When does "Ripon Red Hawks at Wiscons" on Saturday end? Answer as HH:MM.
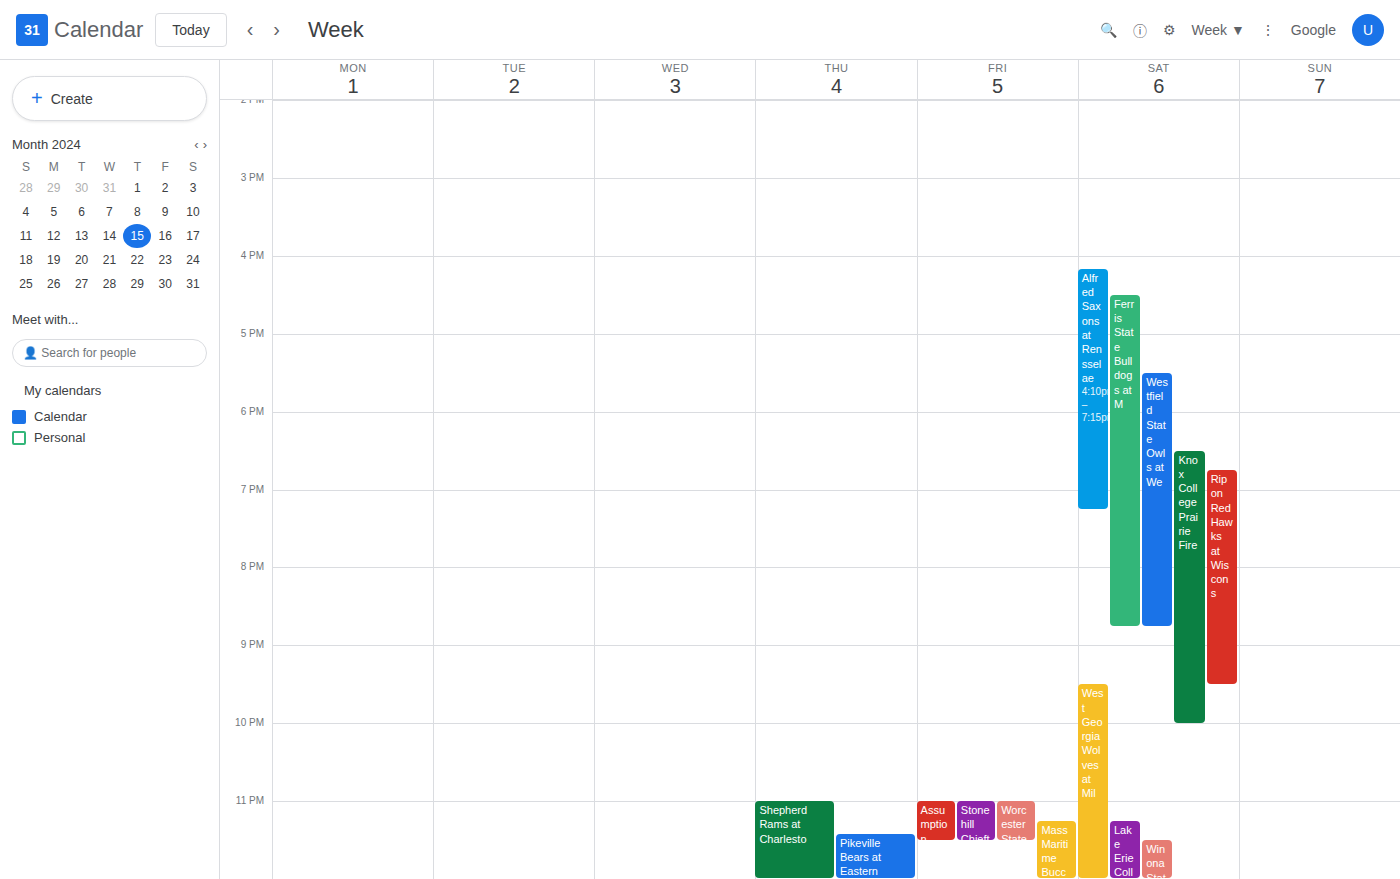
21:30